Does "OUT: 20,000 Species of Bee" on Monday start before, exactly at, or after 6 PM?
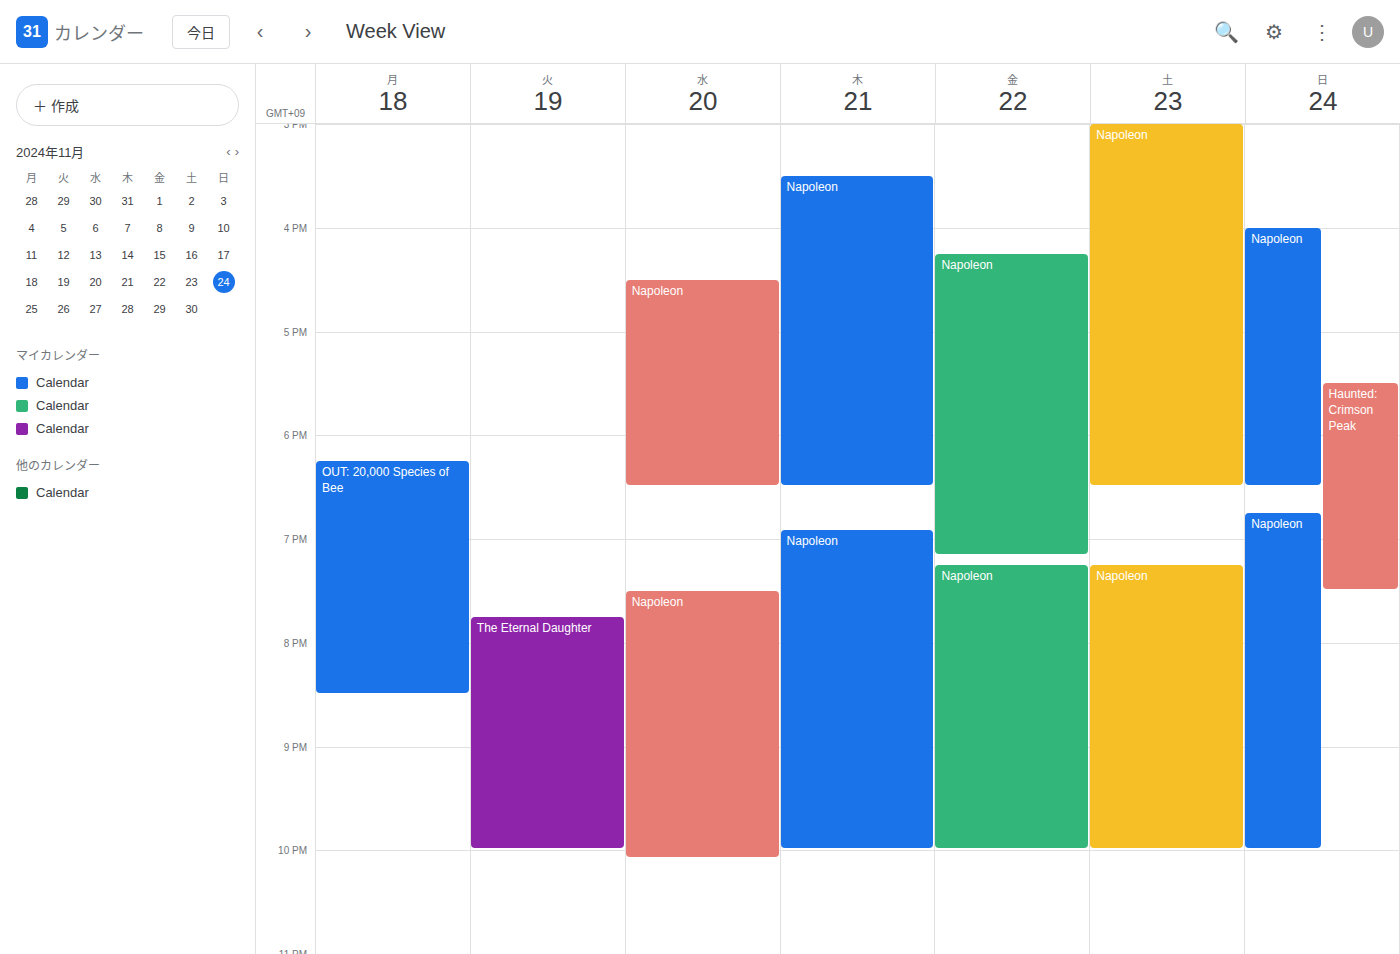
6:15 PM -- after 6 PM, 15 minutes below the 6 PM line.